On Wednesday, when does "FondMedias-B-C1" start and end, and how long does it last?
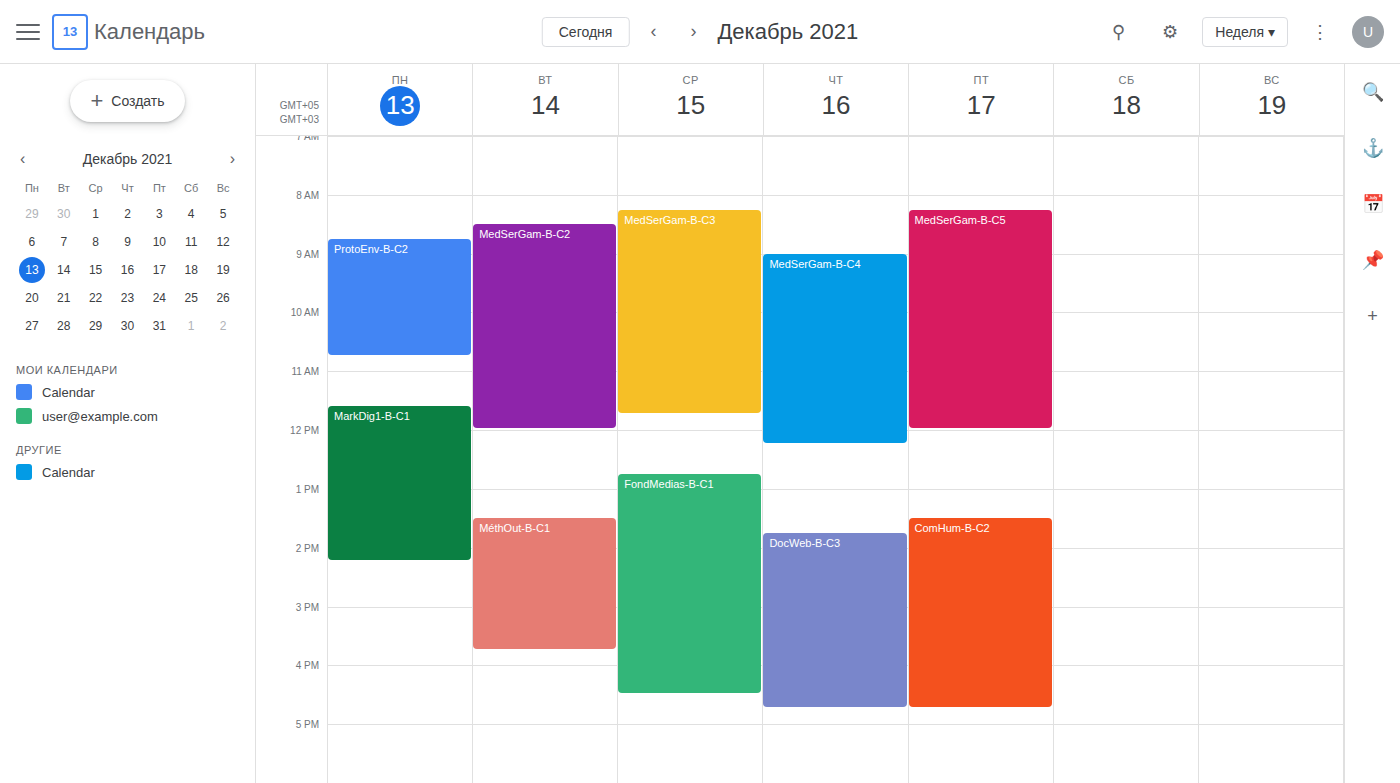
12:45 PM to 4:30 PM, 3 hours 45 minutes